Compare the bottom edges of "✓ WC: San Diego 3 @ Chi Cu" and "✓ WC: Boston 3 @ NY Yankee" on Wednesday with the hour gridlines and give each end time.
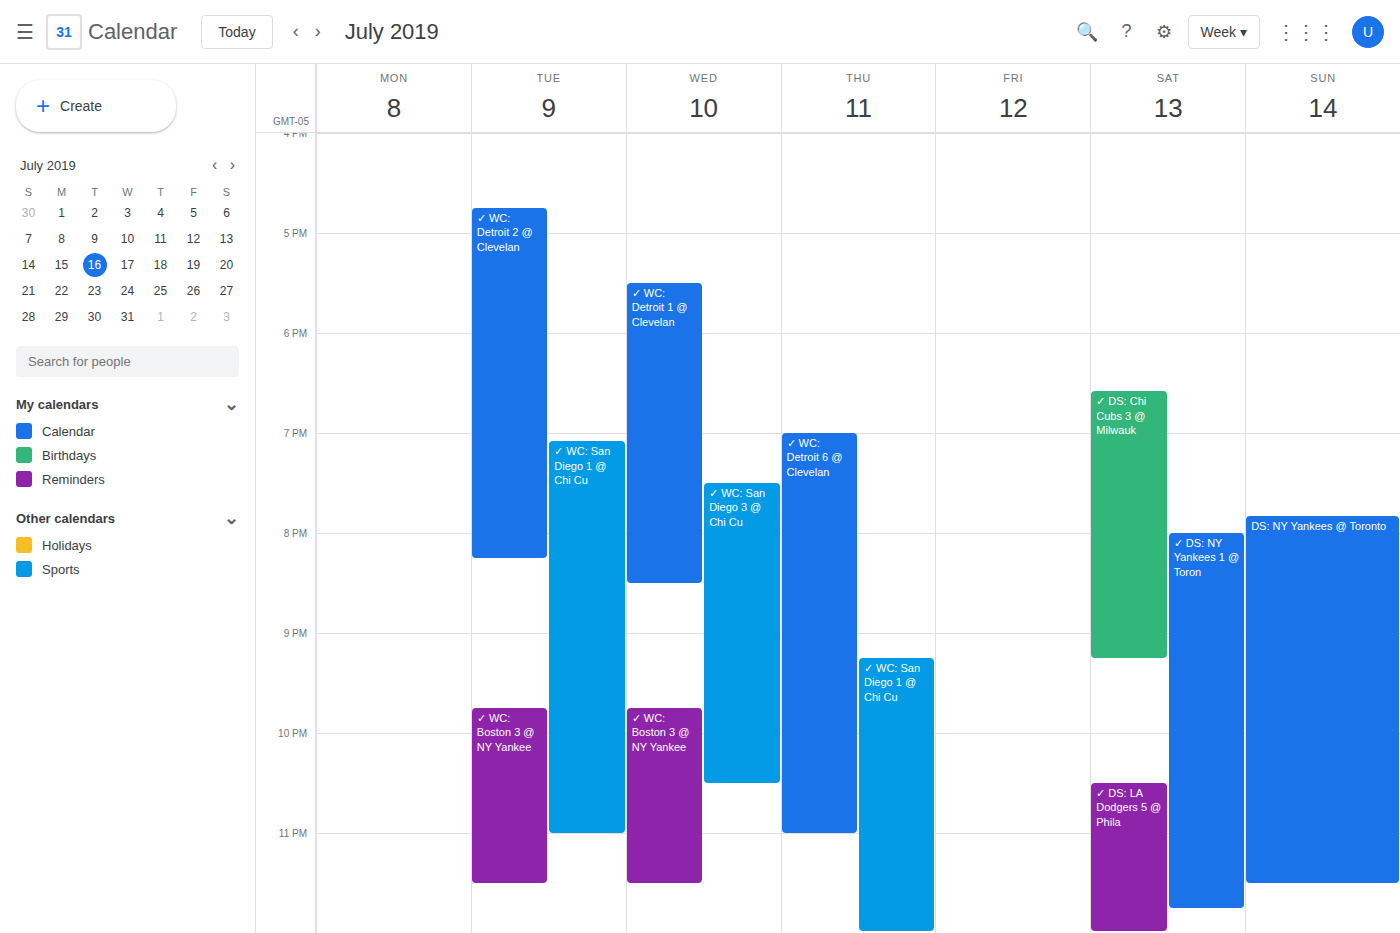
"✓ WC: San Diego 3 @ Chi Cu": 10:30 PM, halfway between the 10 PM and 11 PM lines. "✓ WC: Boston 3 @ NY Yankee": 11:30 PM, halfway between the 11 PM and 12 AM lines.